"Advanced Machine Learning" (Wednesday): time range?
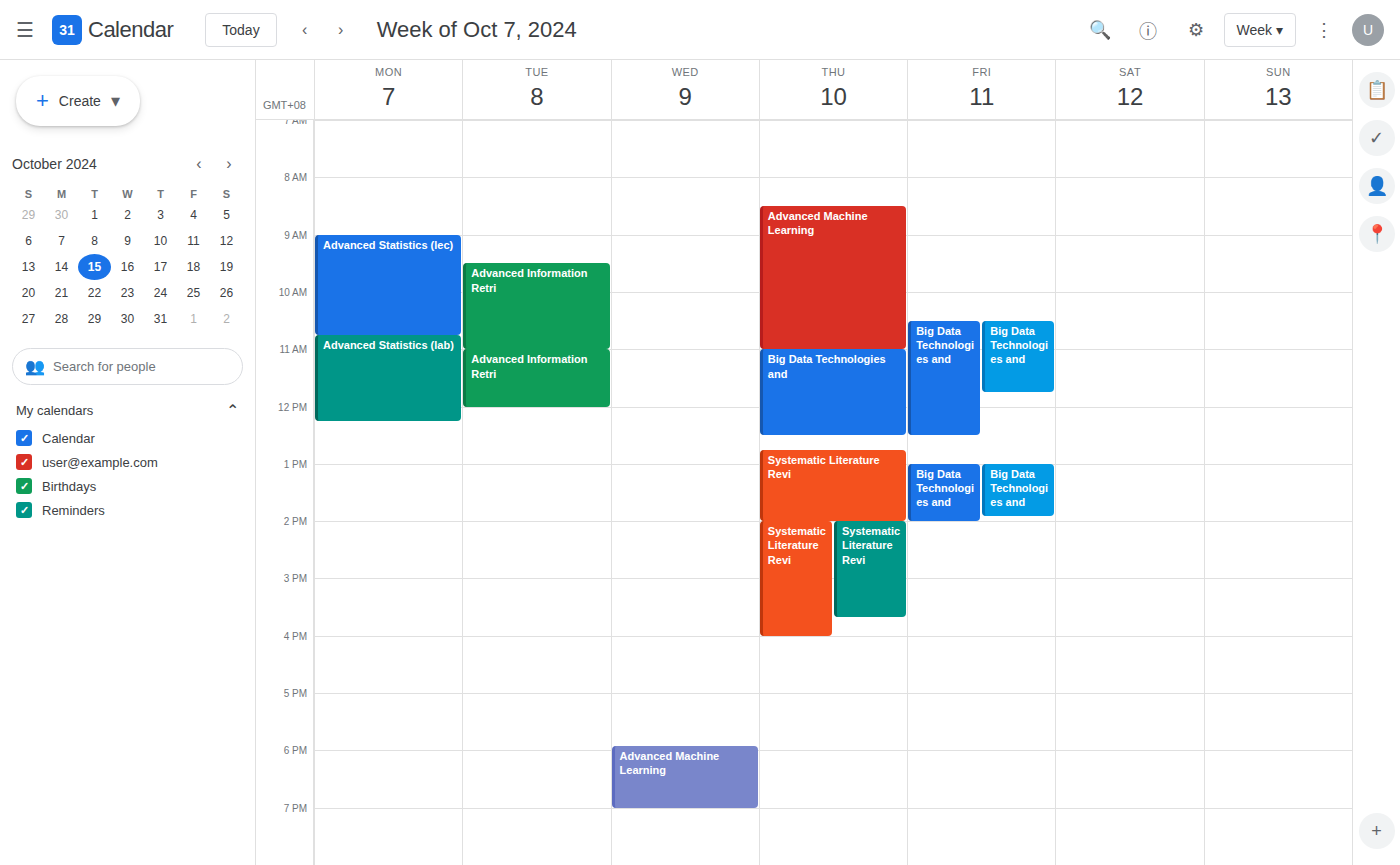
5:55 PM to 7:00 PM